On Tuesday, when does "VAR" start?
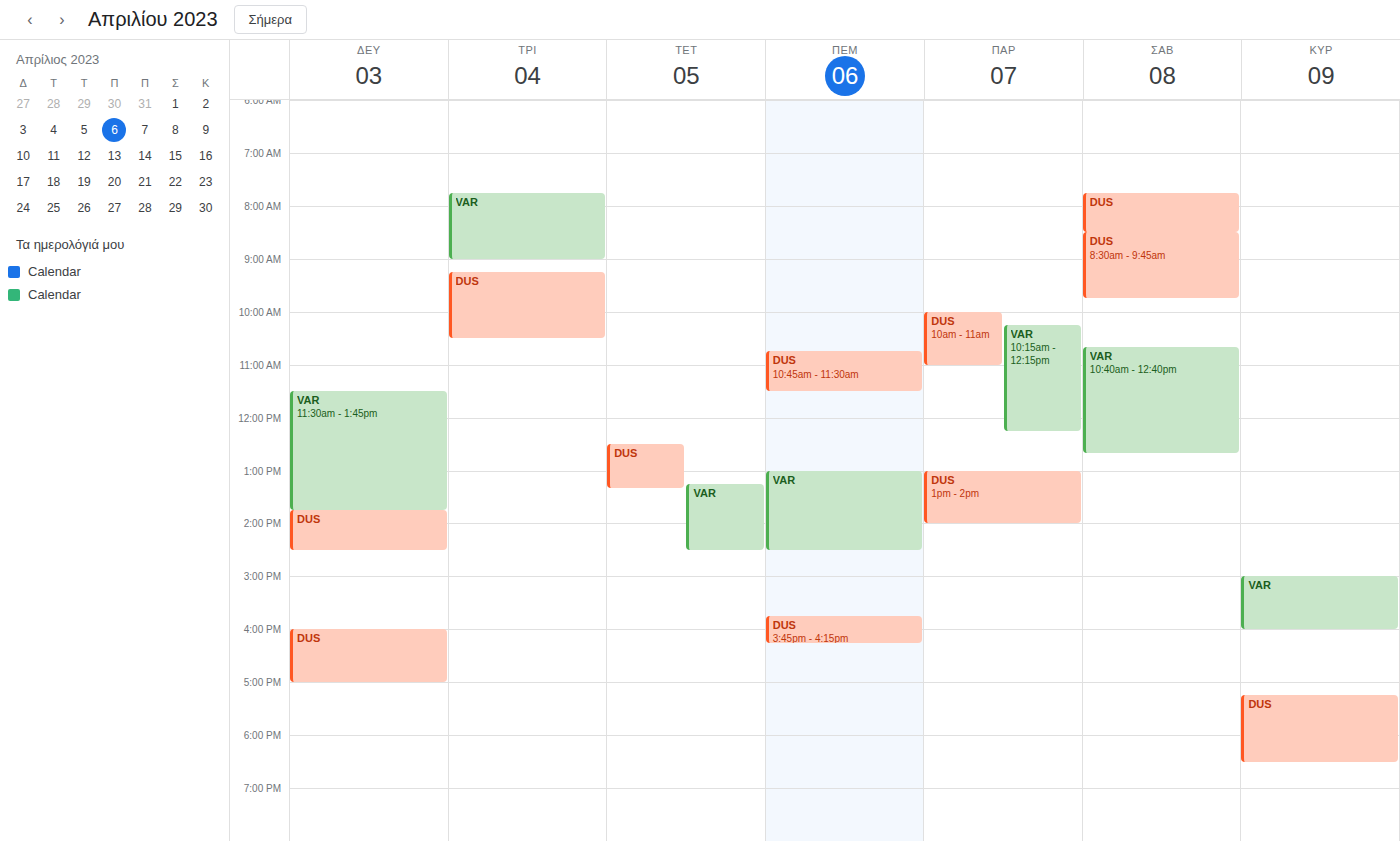
07:45